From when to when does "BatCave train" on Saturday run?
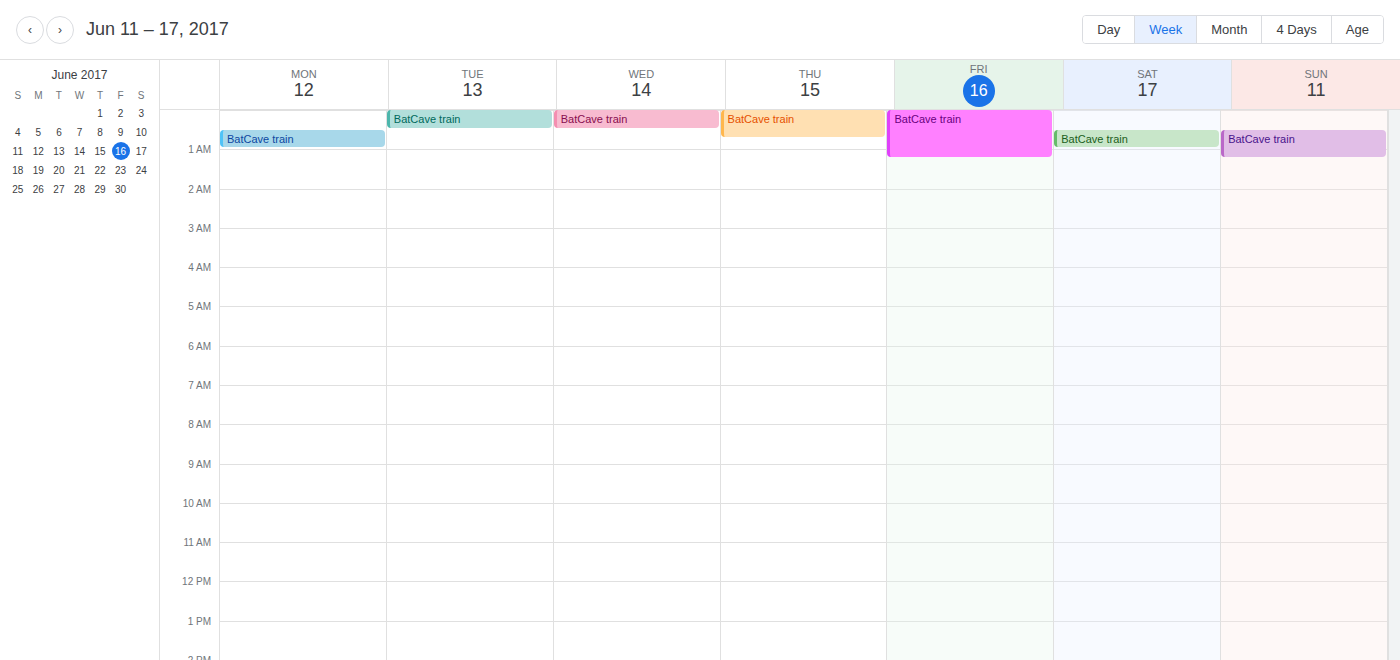
12:30 AM to 1:00 AM